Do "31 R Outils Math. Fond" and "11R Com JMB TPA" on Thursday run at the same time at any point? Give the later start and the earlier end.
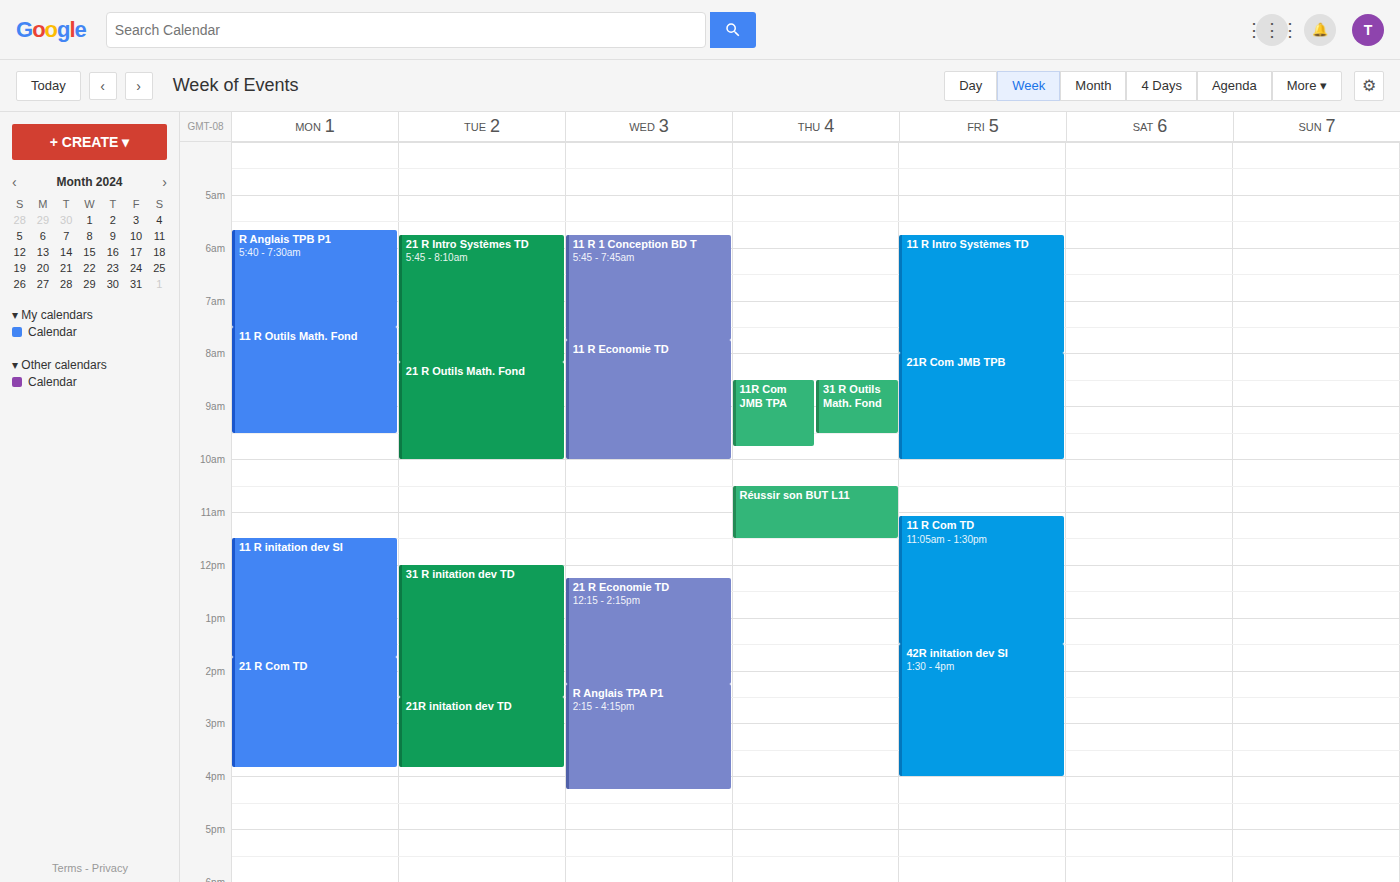
"11R Com JMB TPA" starts at 8:30 AM, before "31 R Outils Math. Fond" ends at 9:30 AM -- they overlap.